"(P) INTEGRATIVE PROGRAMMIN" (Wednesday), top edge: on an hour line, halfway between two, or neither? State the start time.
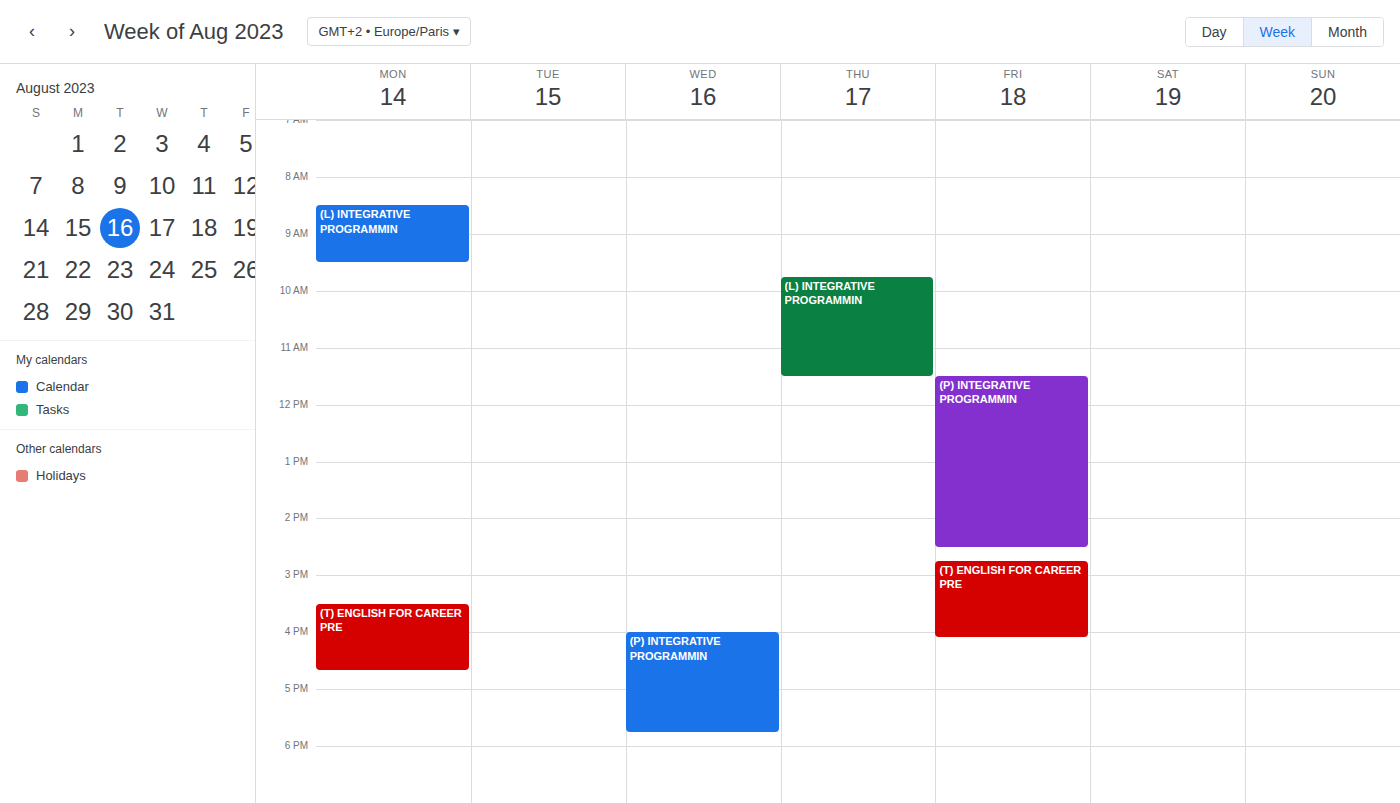
4:00 PM -- exactly on the 4 PM line.